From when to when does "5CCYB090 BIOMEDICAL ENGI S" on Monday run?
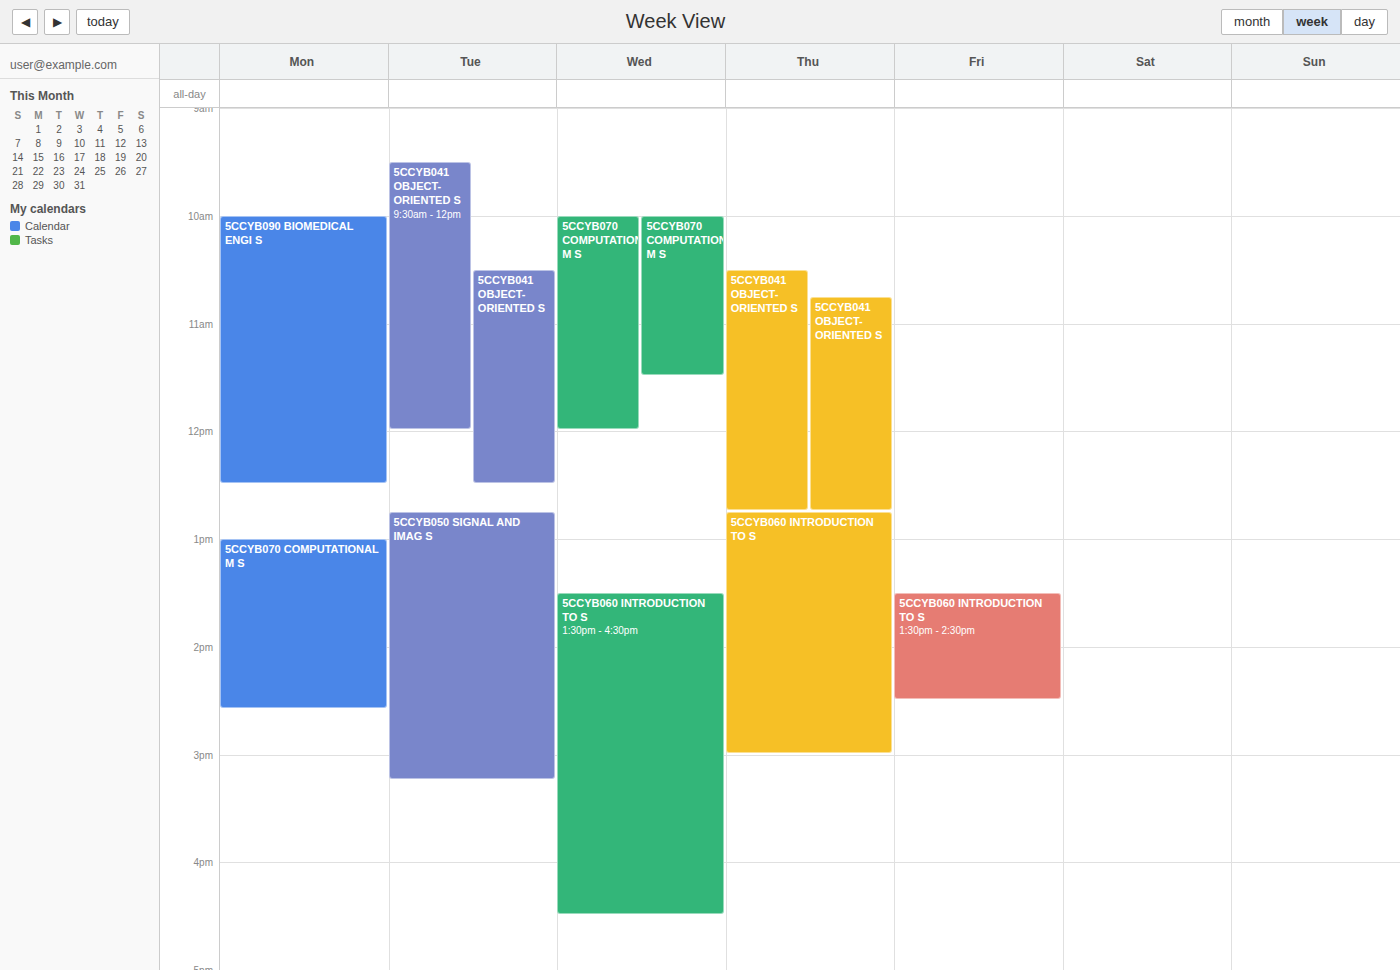
10:00 AM to 12:30 PM